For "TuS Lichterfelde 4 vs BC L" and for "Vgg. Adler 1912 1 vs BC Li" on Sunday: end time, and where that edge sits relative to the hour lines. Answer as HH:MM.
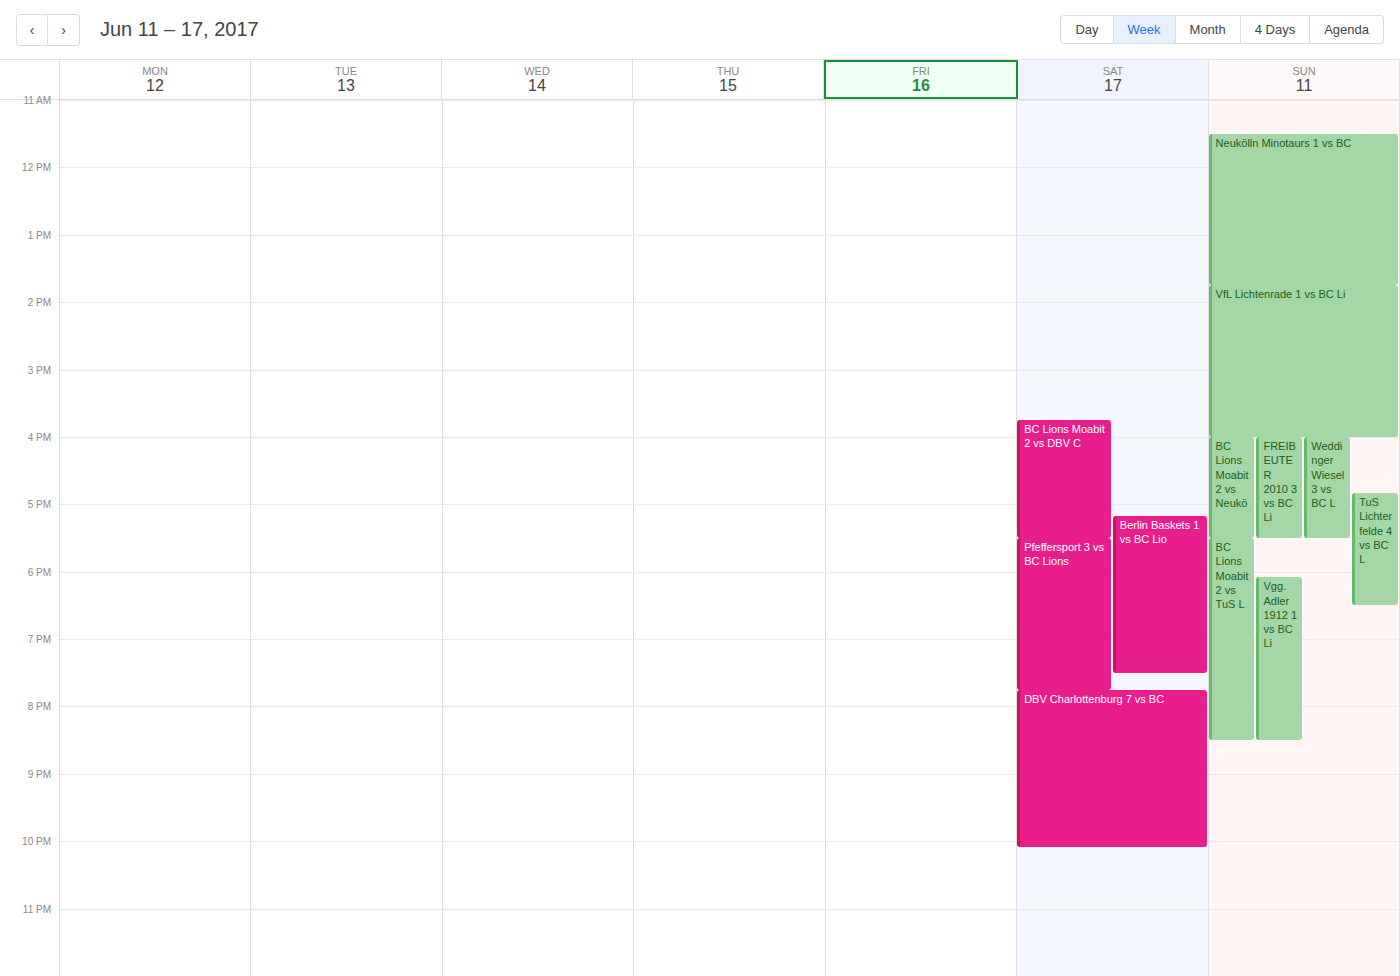
"TuS Lichterfelde 4 vs BC L": 18:30, halfway between the 18:00 and 19:00 lines. "Vgg. Adler 1912 1 vs BC Li": 20:30, halfway between the 20:00 and 21:00 lines.